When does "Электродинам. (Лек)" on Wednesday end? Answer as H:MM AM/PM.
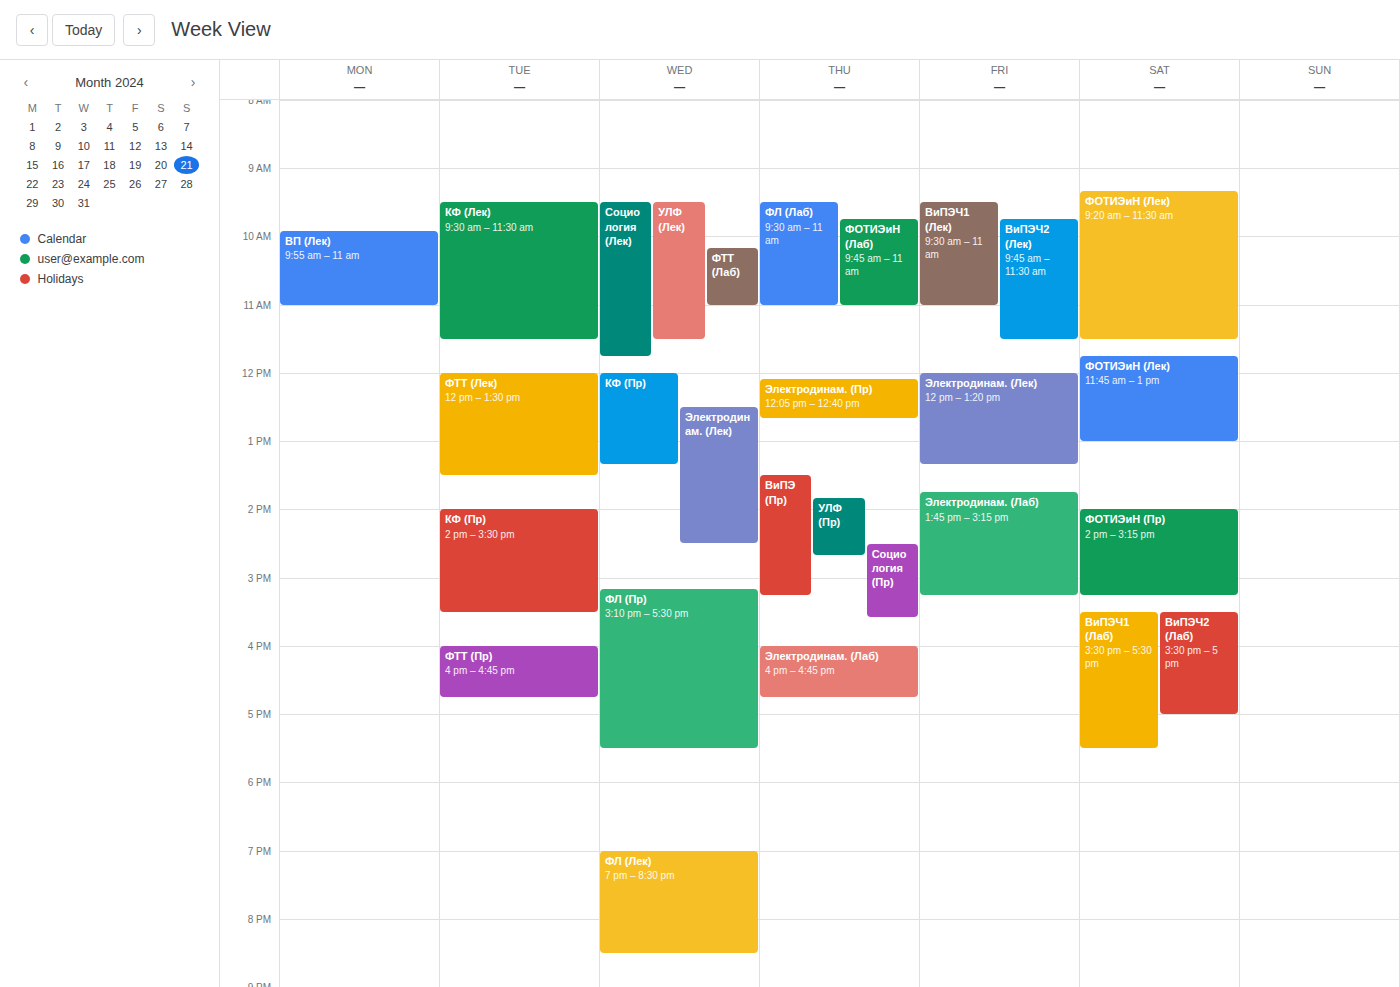
2:30 PM